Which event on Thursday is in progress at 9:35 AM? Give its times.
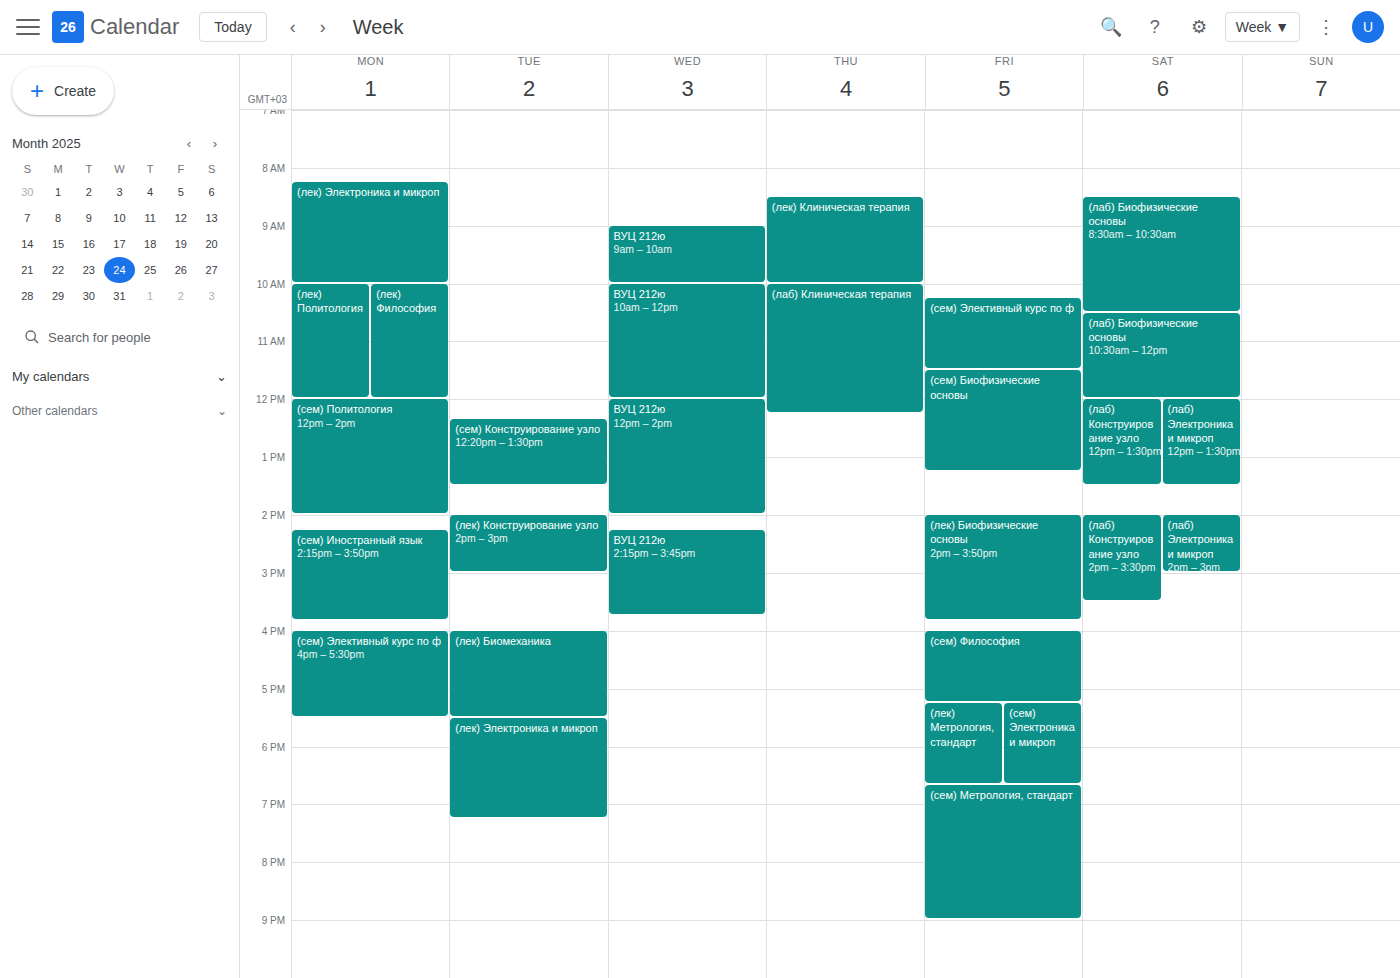
"(лек) Клиническая терапия", 8:30 AM to 10:00 AM